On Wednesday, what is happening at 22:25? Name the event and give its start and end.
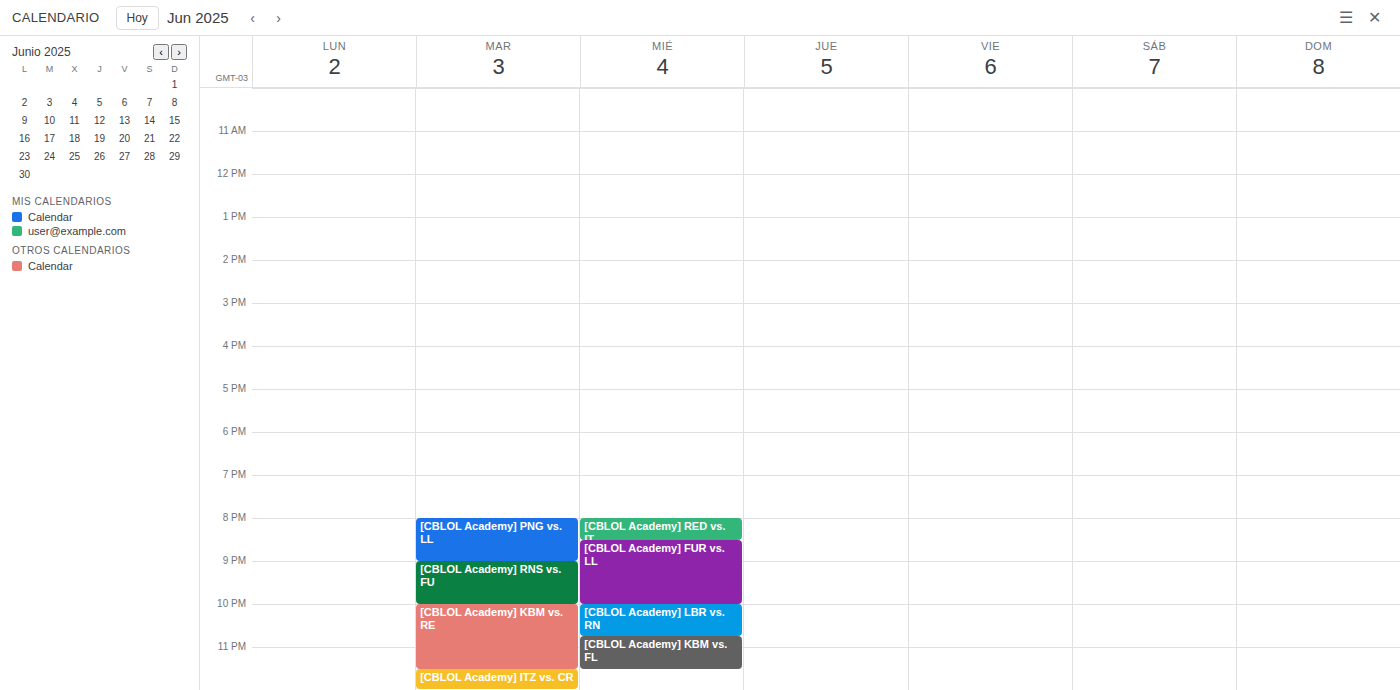
"[CBLOL Academy] LBR vs. RN", 22:00 to 22:45